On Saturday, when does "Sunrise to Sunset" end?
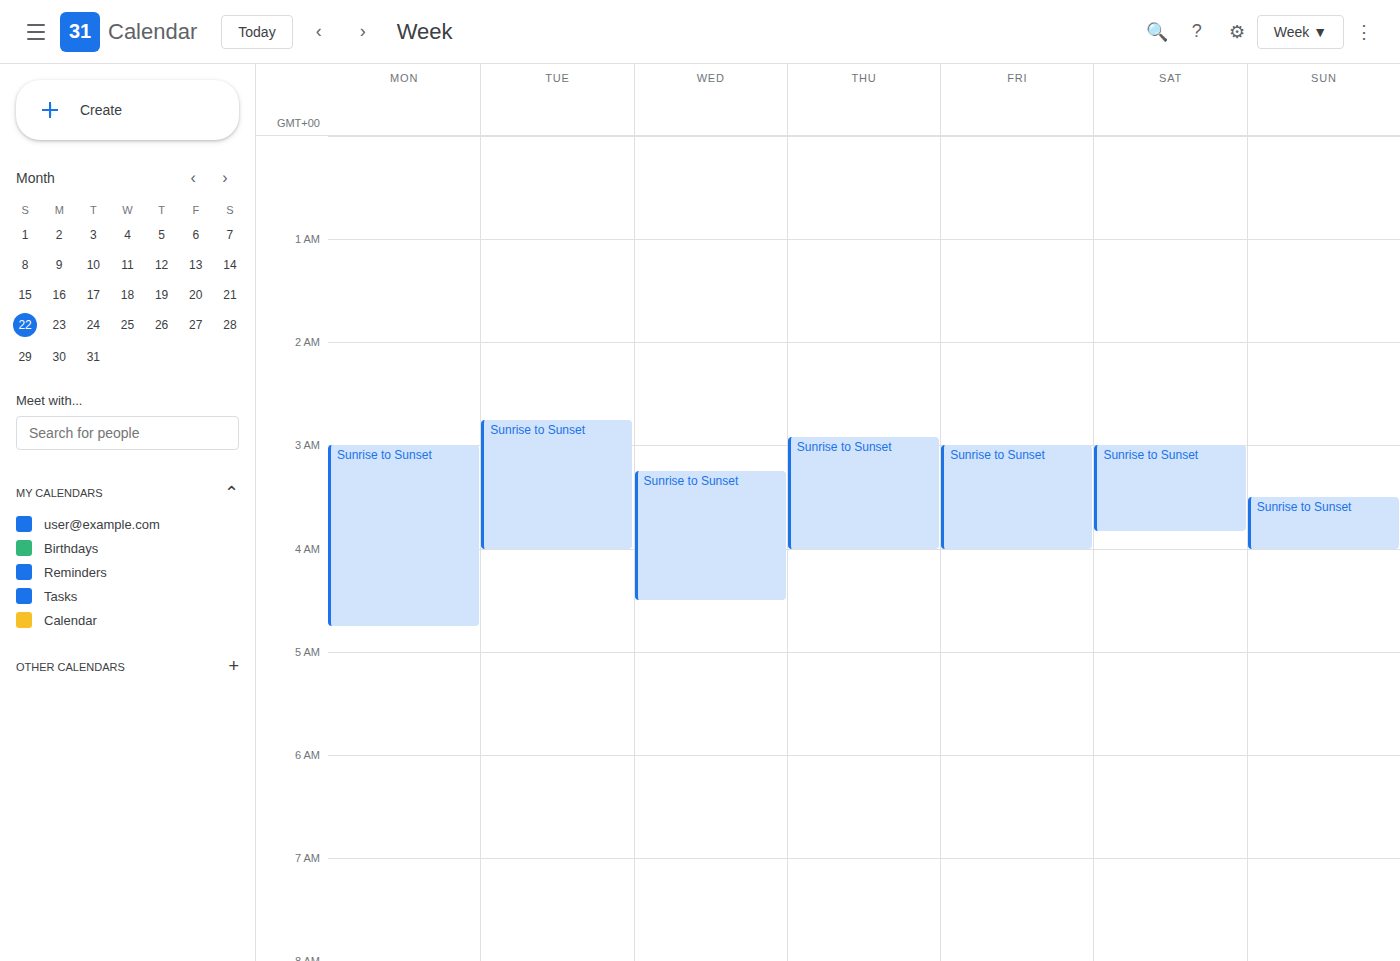
3:50 AM